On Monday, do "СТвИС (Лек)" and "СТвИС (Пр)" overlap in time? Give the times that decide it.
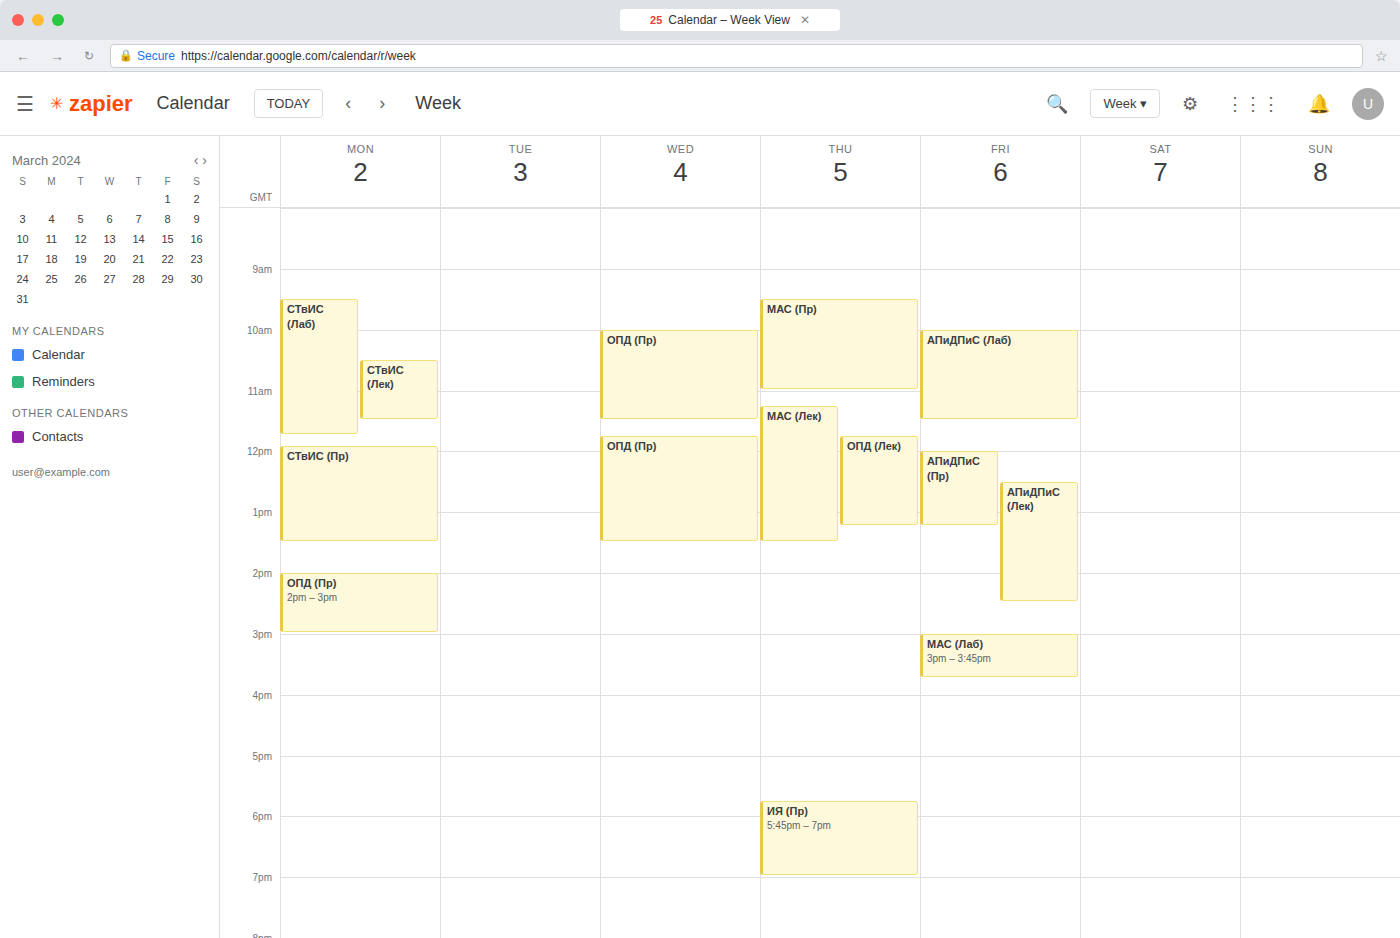
"СТвИС (Лек)" ends at 11:30 AM and "СТвИС (Пр)" starts at 11:55 AM -- no overlap.